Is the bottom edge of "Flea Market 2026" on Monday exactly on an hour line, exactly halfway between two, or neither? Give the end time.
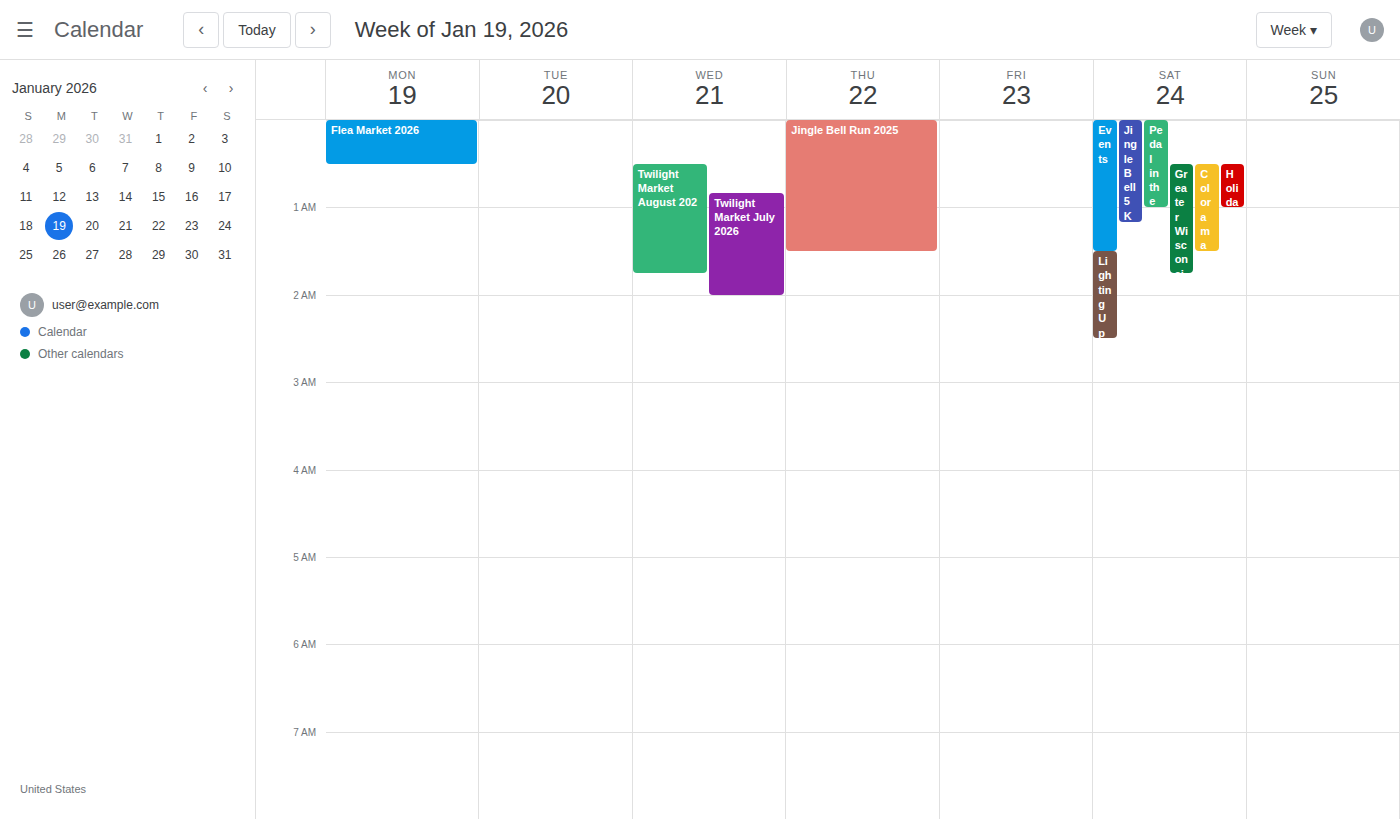
12:30 AM -- halfway between the 12 AM and 1 AM lines.